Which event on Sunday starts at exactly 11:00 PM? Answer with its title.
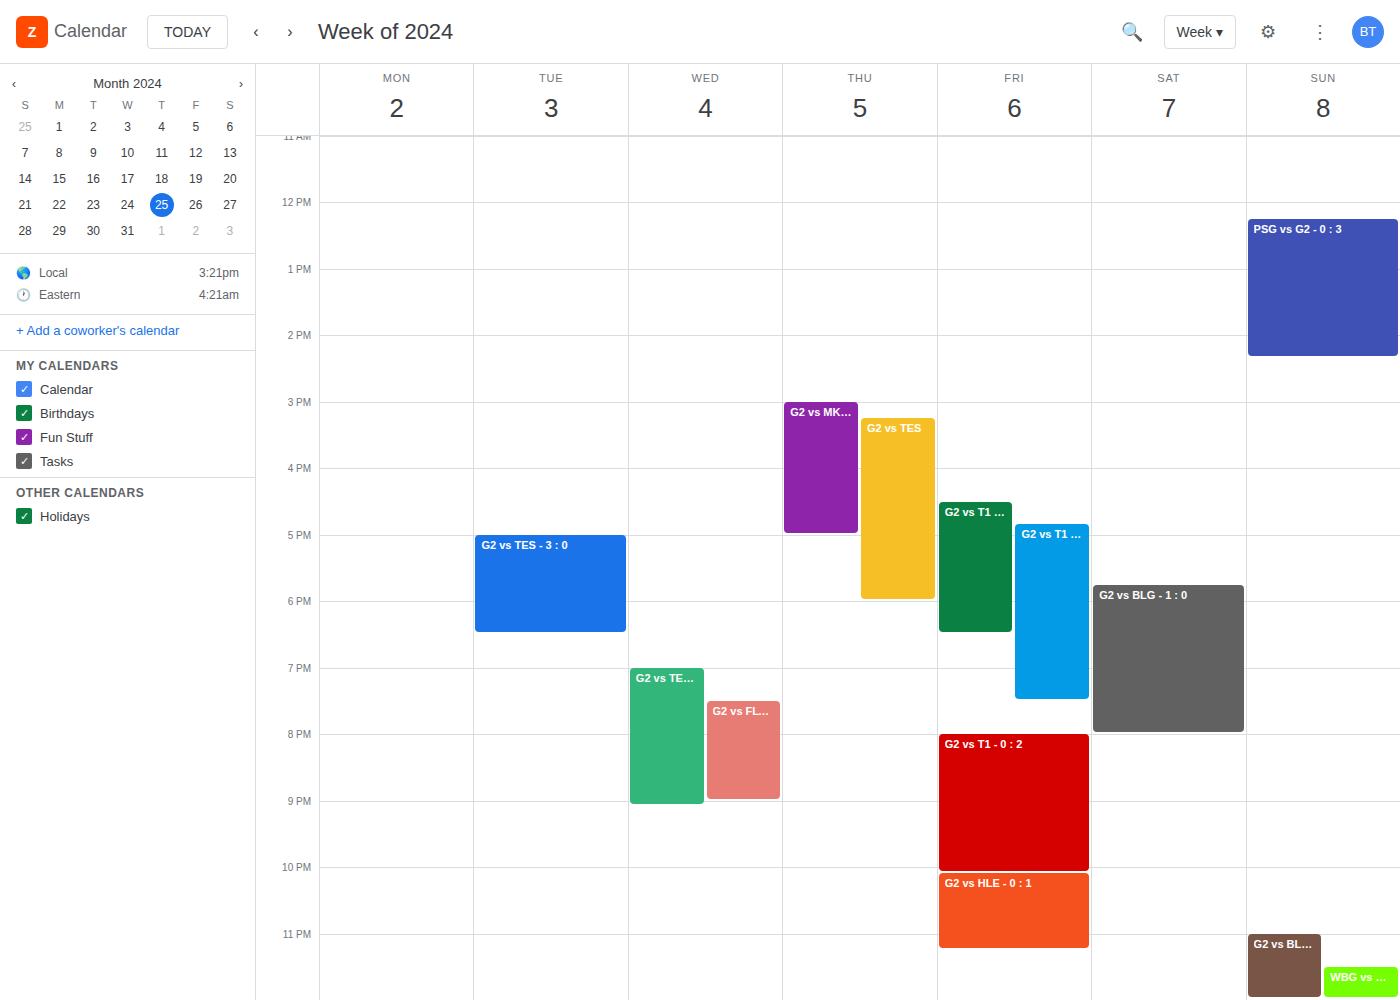
"G2 vs BLG - 1 : 2"